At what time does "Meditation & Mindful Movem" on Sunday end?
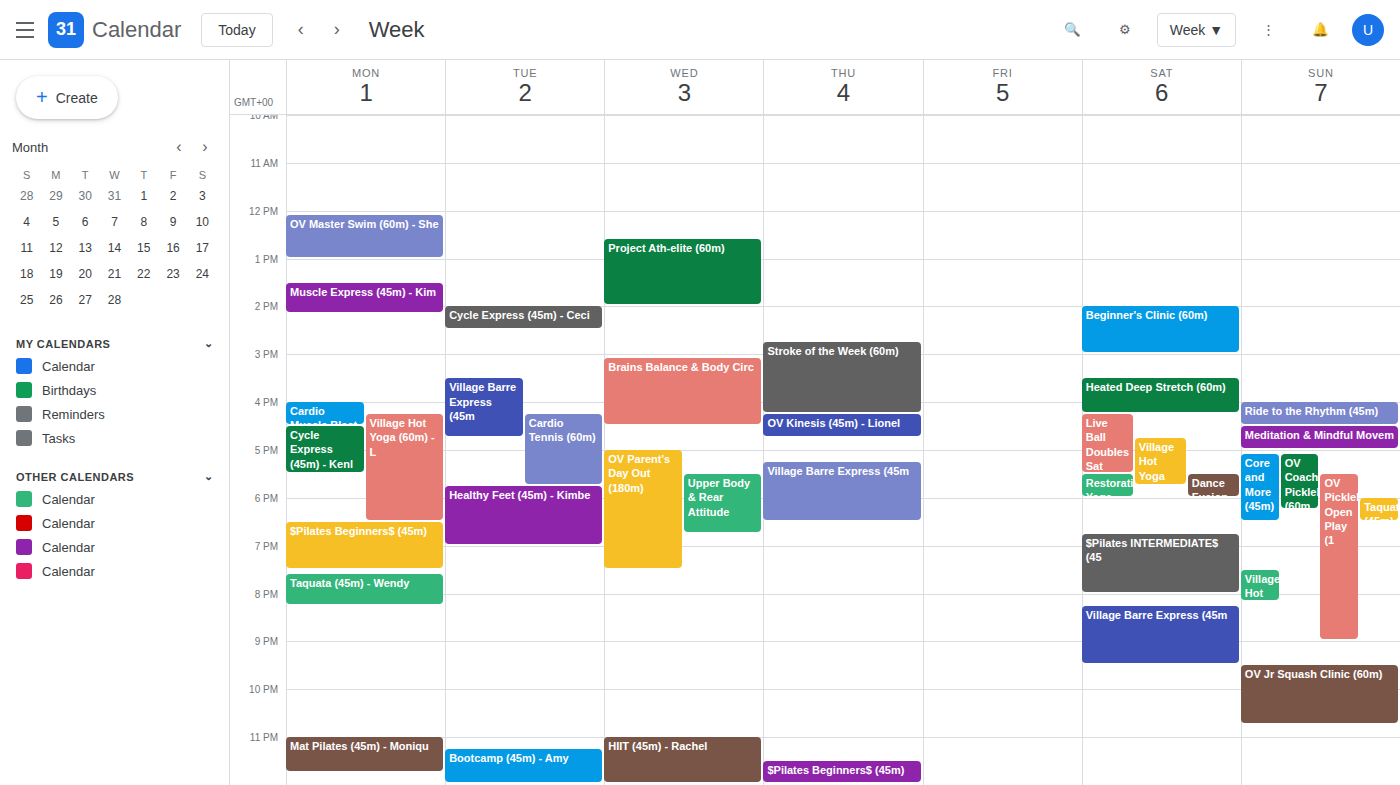
5:00 PM